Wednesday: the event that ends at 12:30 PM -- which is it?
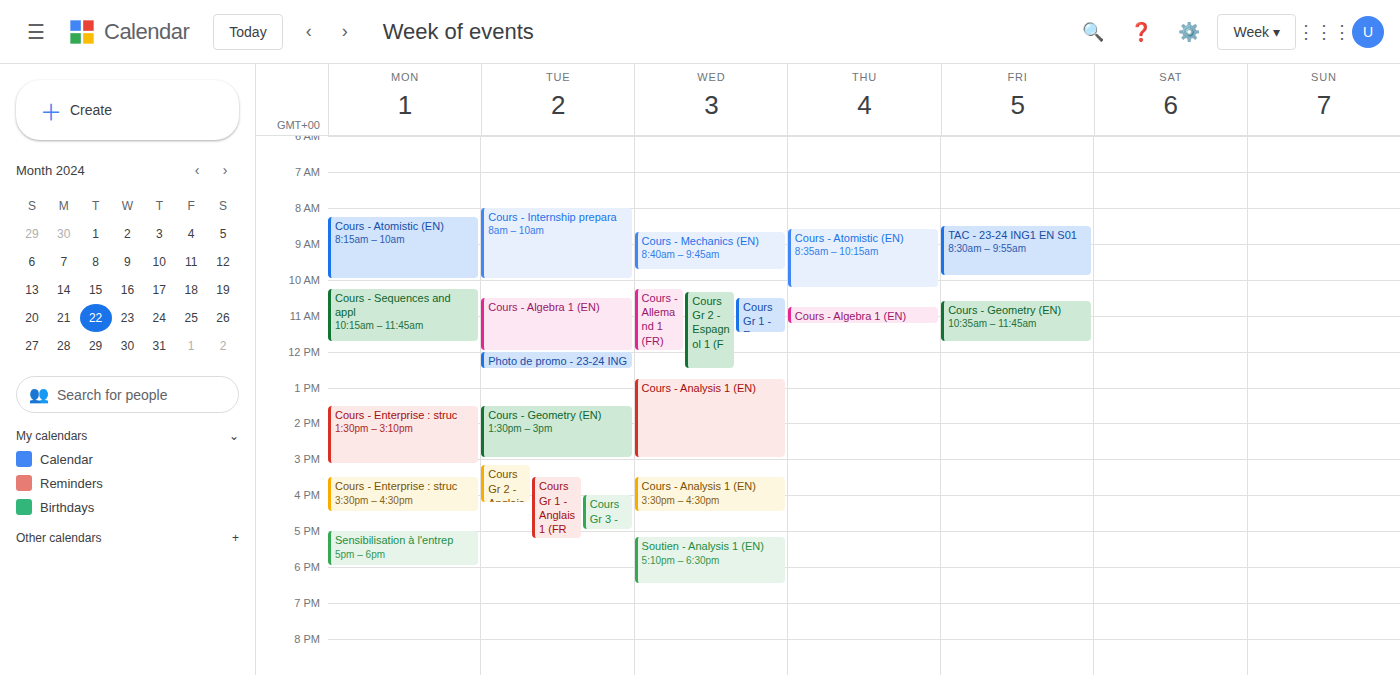
"Cours Gr 2 - Espagnol 1 (F"